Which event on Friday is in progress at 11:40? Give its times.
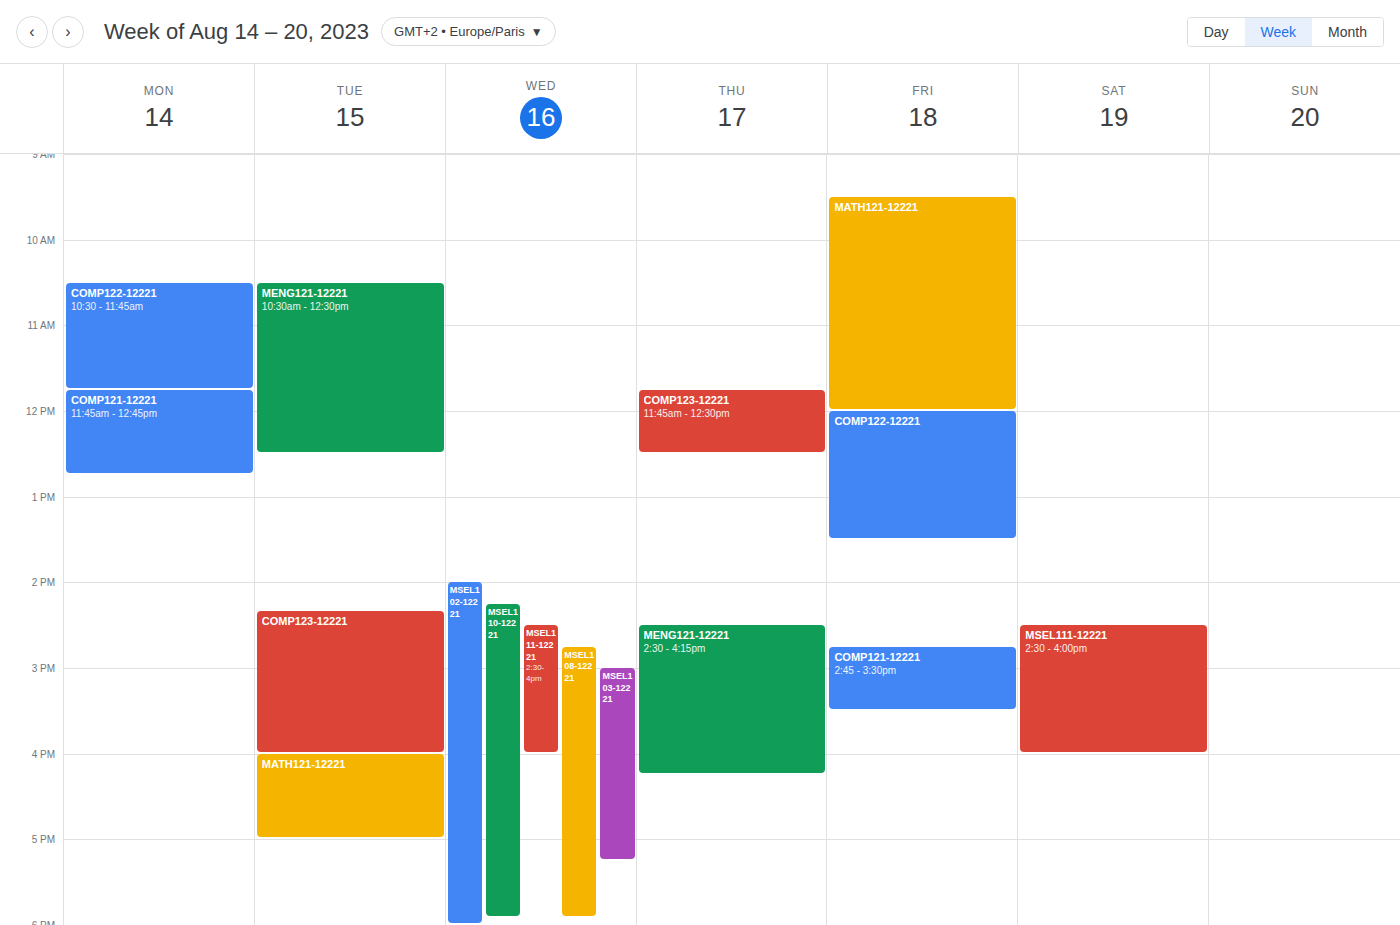
"MATH121-12221", 09:30 to 12:00